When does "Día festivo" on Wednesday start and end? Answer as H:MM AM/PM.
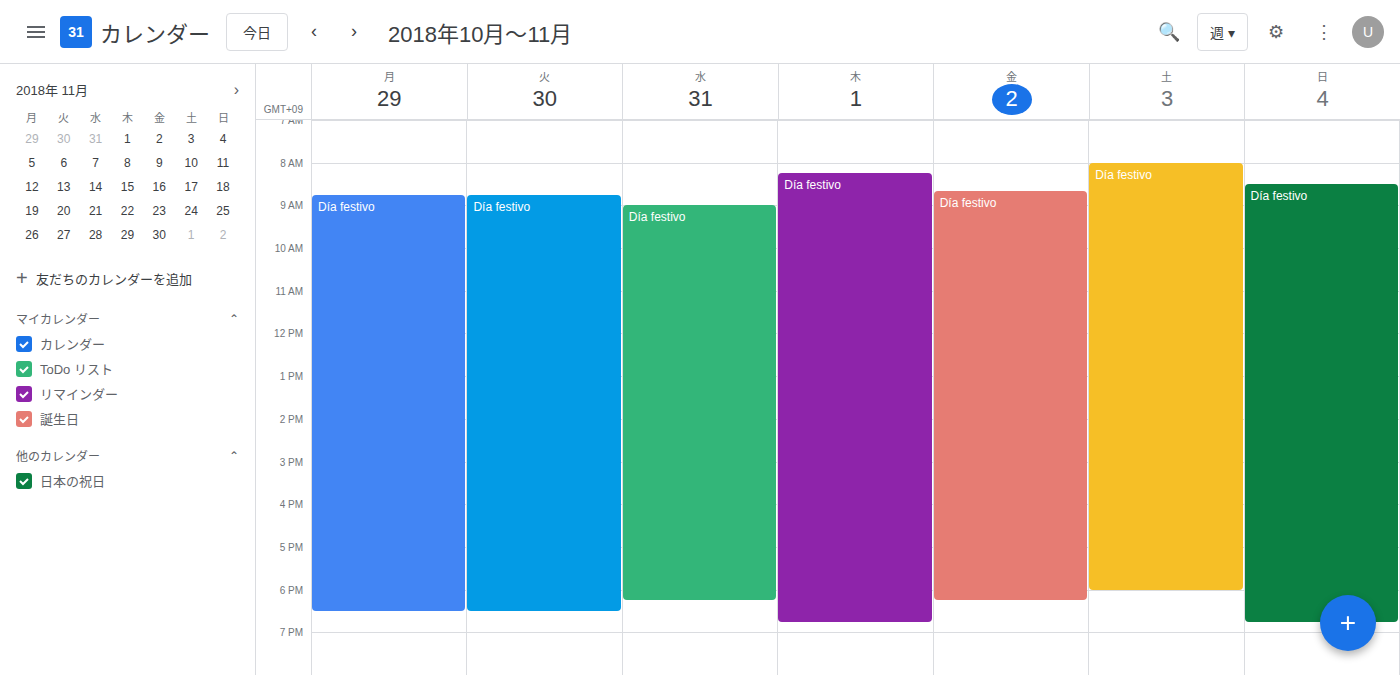
9:00 AM to 6:15 PM